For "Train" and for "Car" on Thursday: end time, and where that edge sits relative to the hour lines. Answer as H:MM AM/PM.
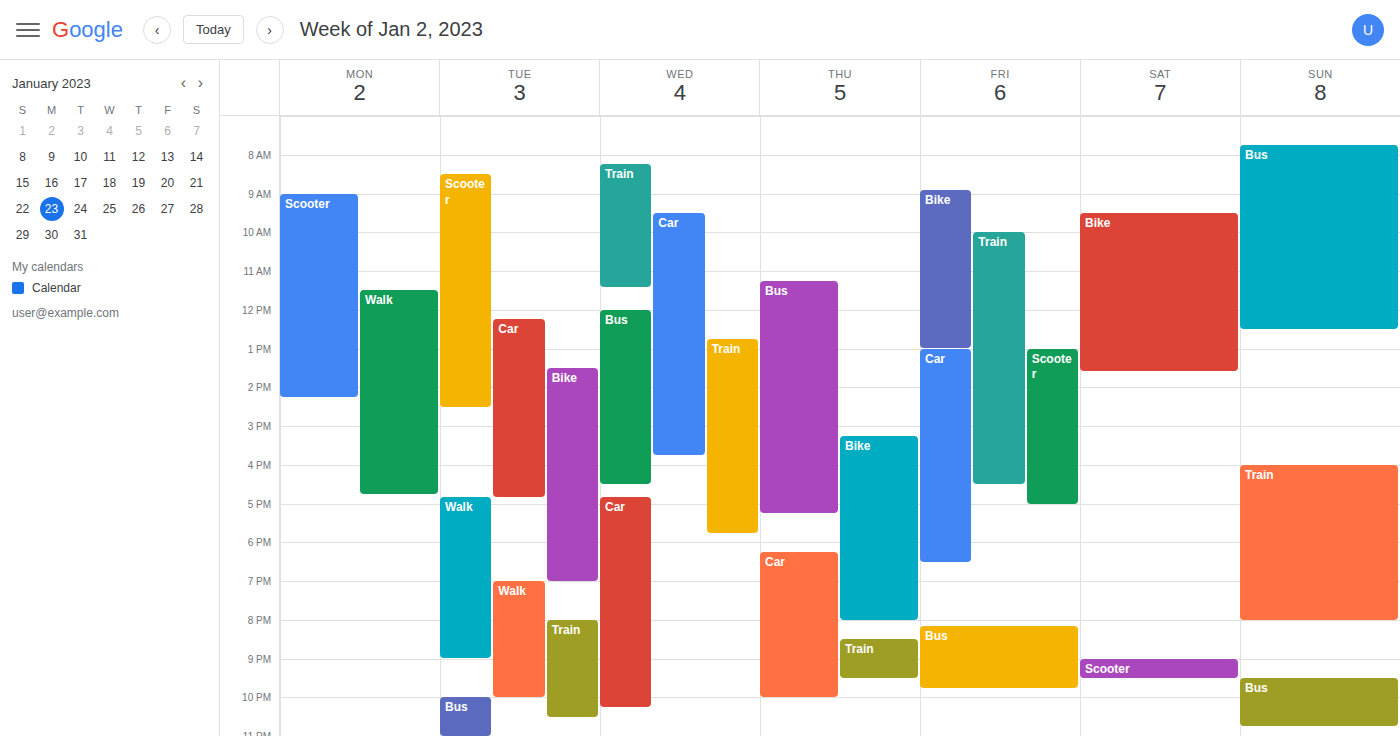
"Train": 9:30 PM, halfway between the 9 PM and 10 PM lines. "Car": 10:00 PM, exactly on the 10 PM line.